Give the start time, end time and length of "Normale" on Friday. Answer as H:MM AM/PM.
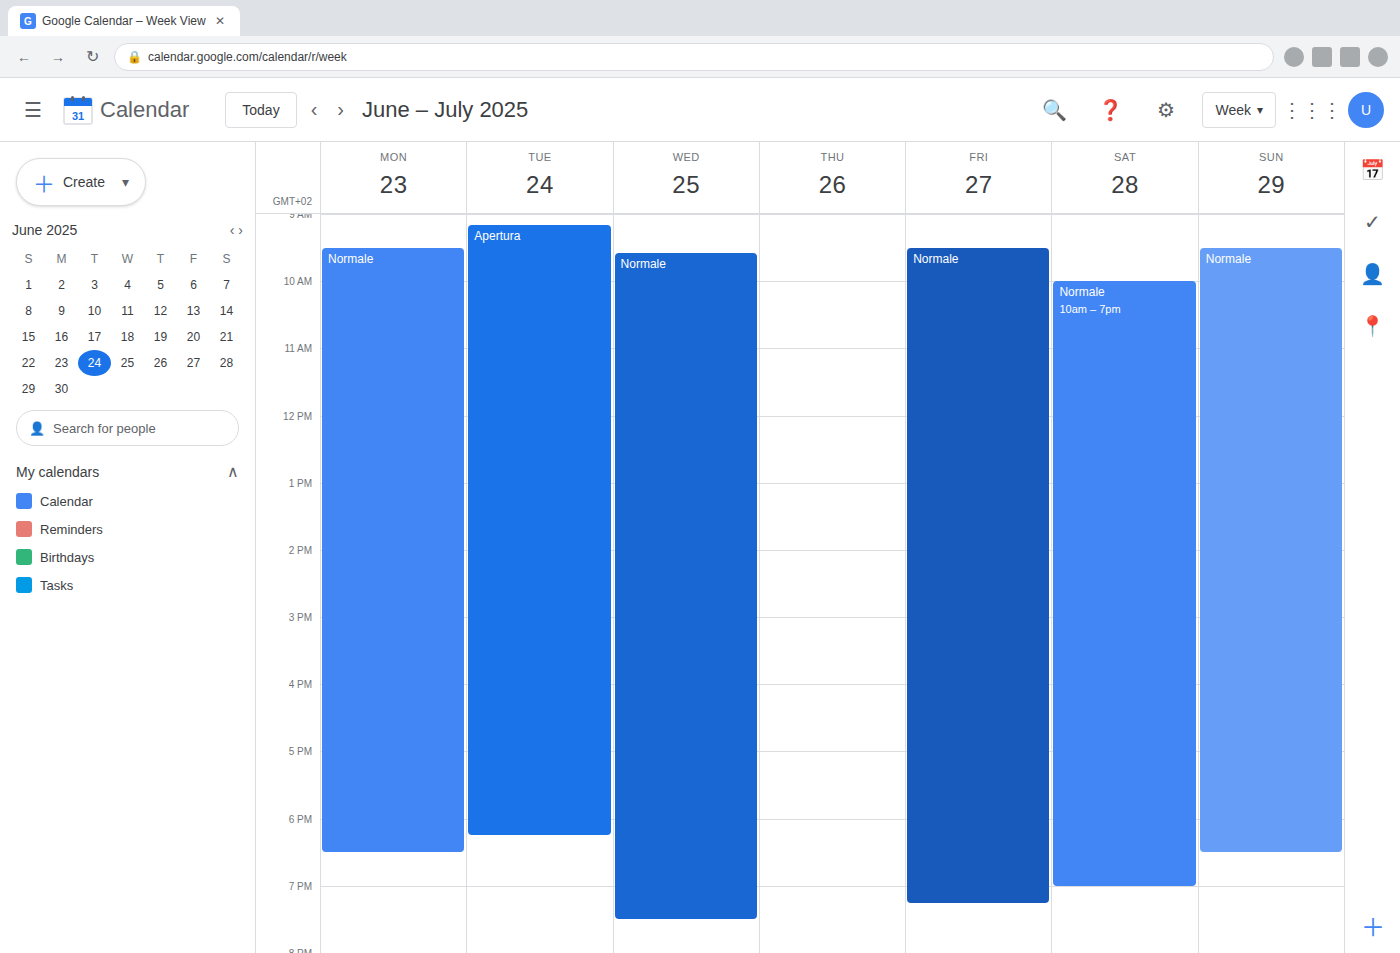
9:30 AM to 7:15 PM, 9 hours 45 minutes